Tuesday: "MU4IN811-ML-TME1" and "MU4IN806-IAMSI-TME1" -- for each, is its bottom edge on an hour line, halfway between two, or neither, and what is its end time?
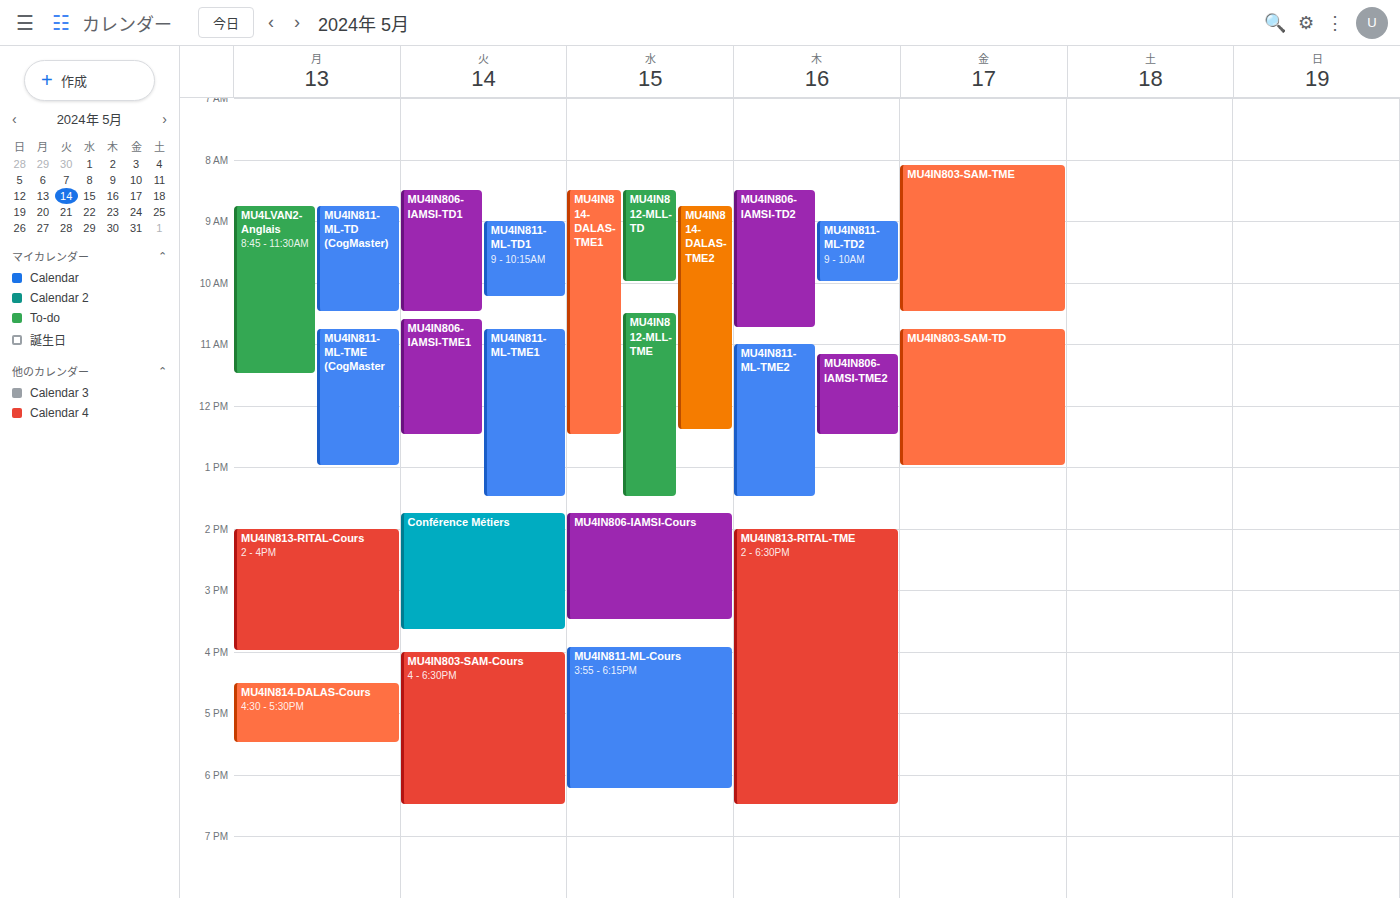
"MU4IN811-ML-TME1": 1:30 PM, halfway between the 1 PM and 2 PM lines. "MU4IN806-IAMSI-TME1": 12:30 PM, halfway between the 12 PM and 1 PM lines.